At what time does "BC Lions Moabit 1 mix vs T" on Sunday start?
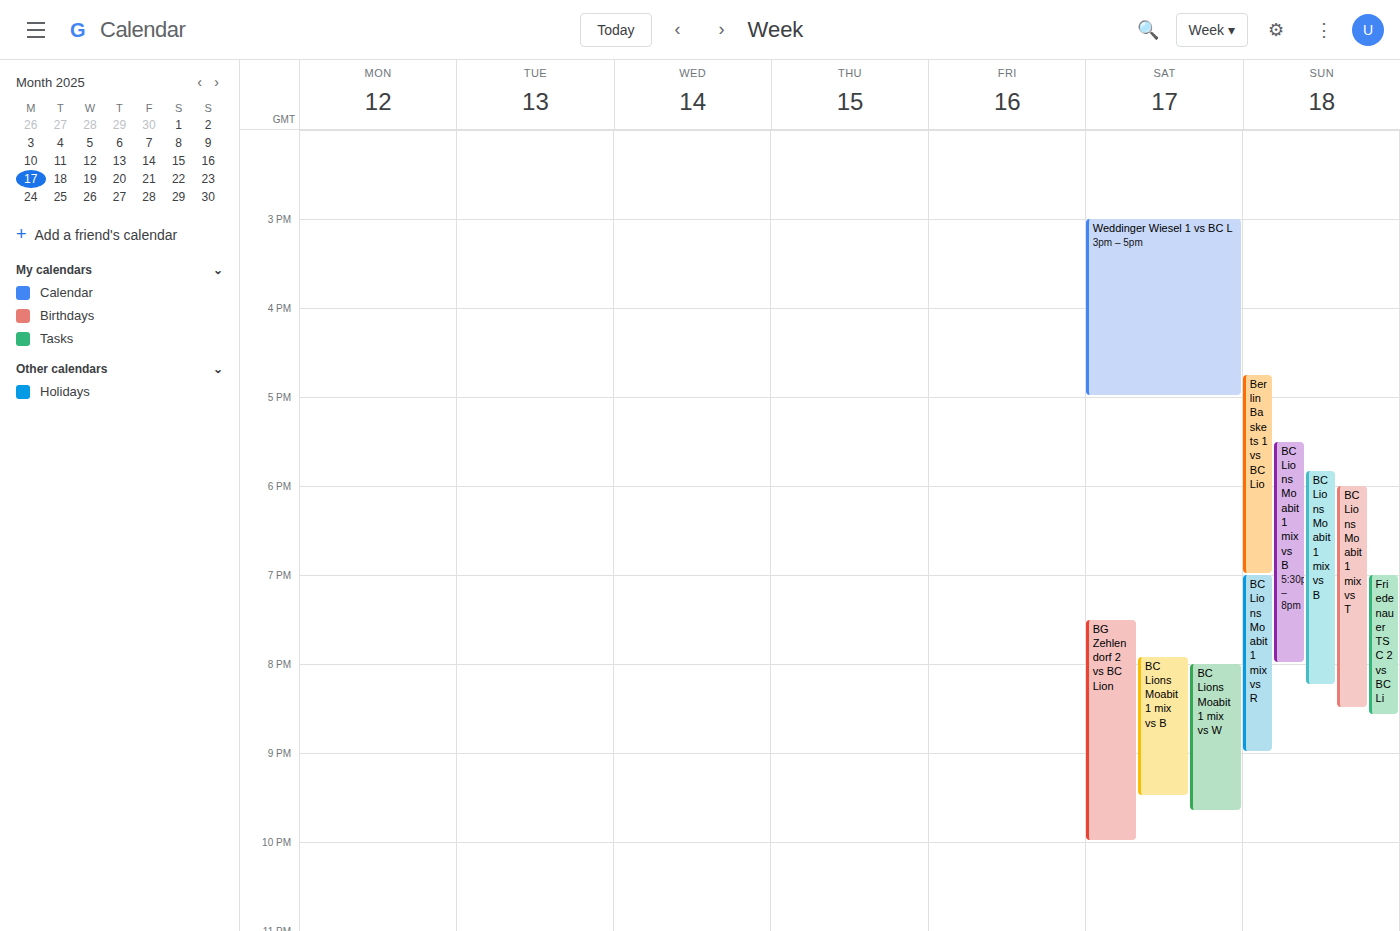
6:00 PM